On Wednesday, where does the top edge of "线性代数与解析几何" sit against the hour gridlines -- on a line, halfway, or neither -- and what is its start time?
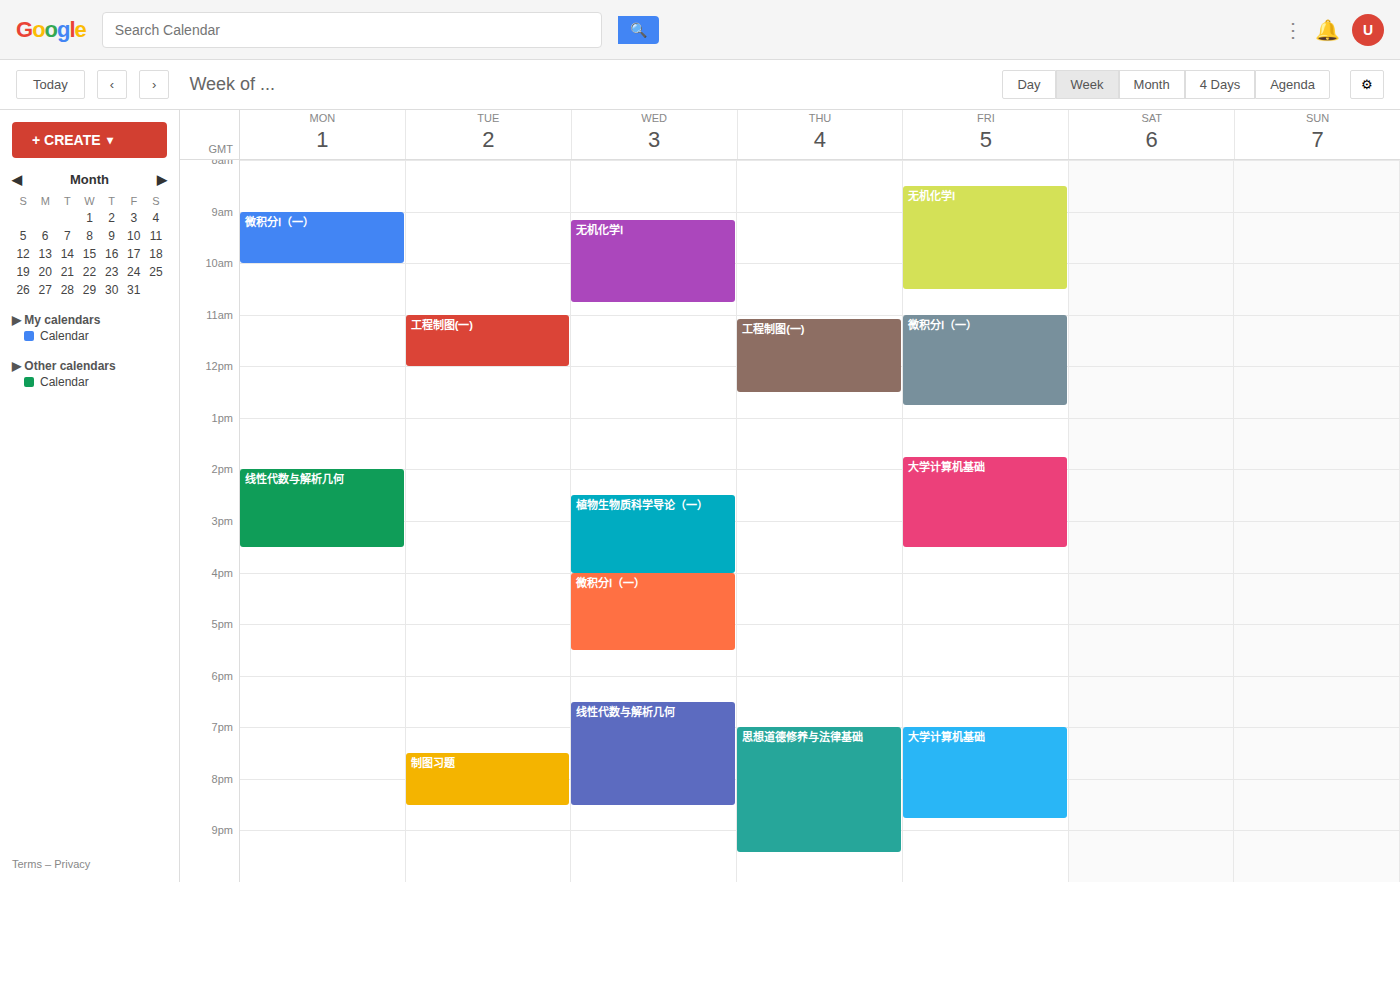
6:30 PM -- halfway between the 6 PM and 7 PM lines.